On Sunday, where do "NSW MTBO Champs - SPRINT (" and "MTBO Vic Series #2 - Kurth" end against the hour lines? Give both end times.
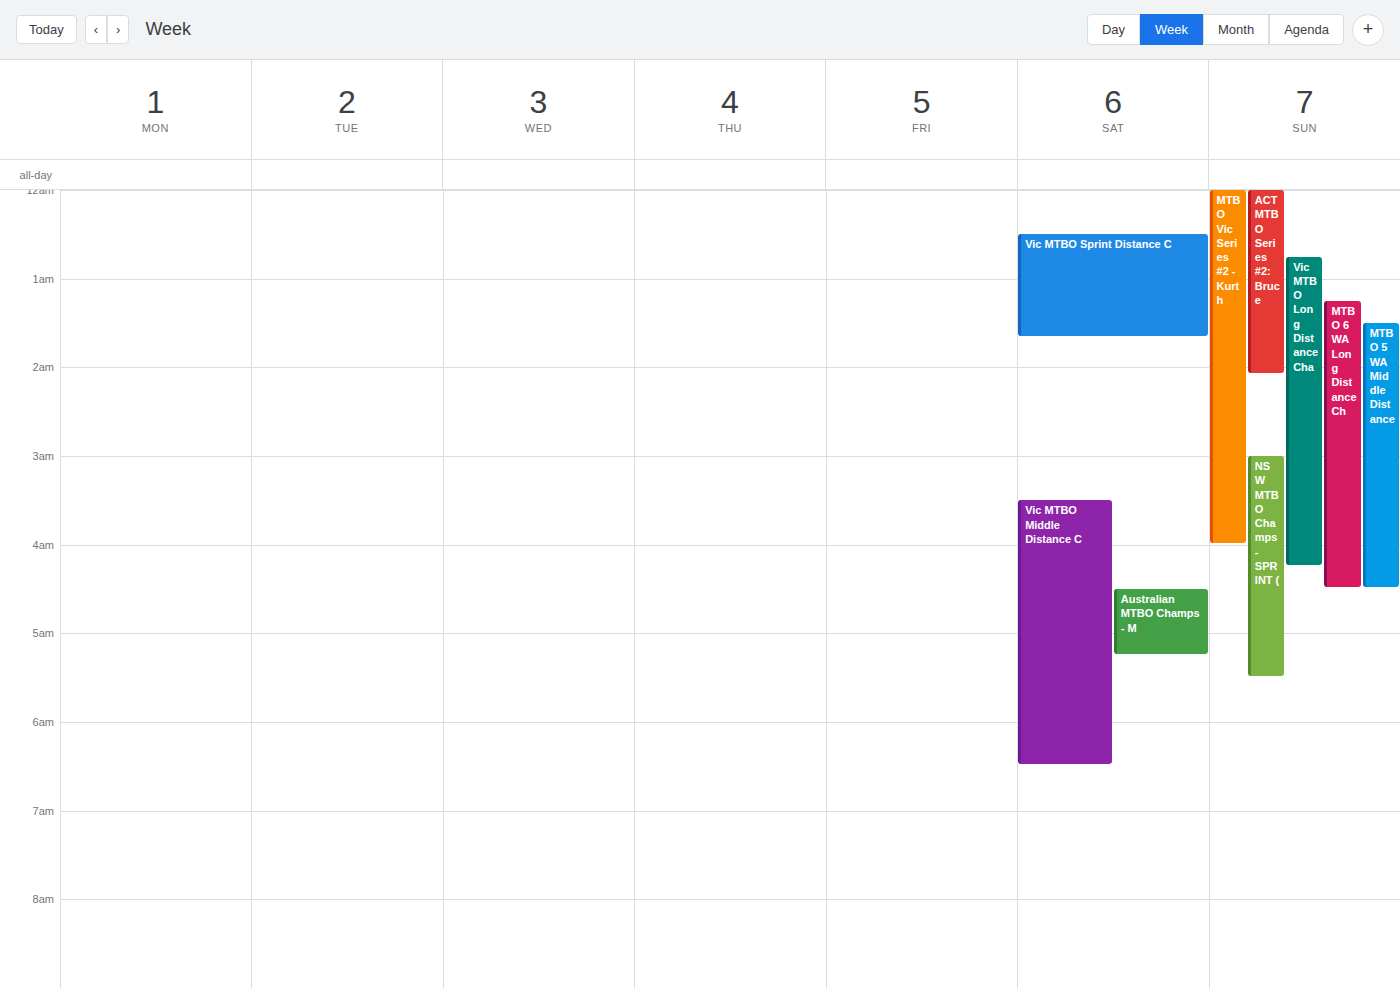
"NSW MTBO Champs - SPRINT (": 05:30, halfway between the 05:00 and 06:00 lines. "MTBO Vic Series #2 - Kurth": 04:00, exactly on the 04:00 line.